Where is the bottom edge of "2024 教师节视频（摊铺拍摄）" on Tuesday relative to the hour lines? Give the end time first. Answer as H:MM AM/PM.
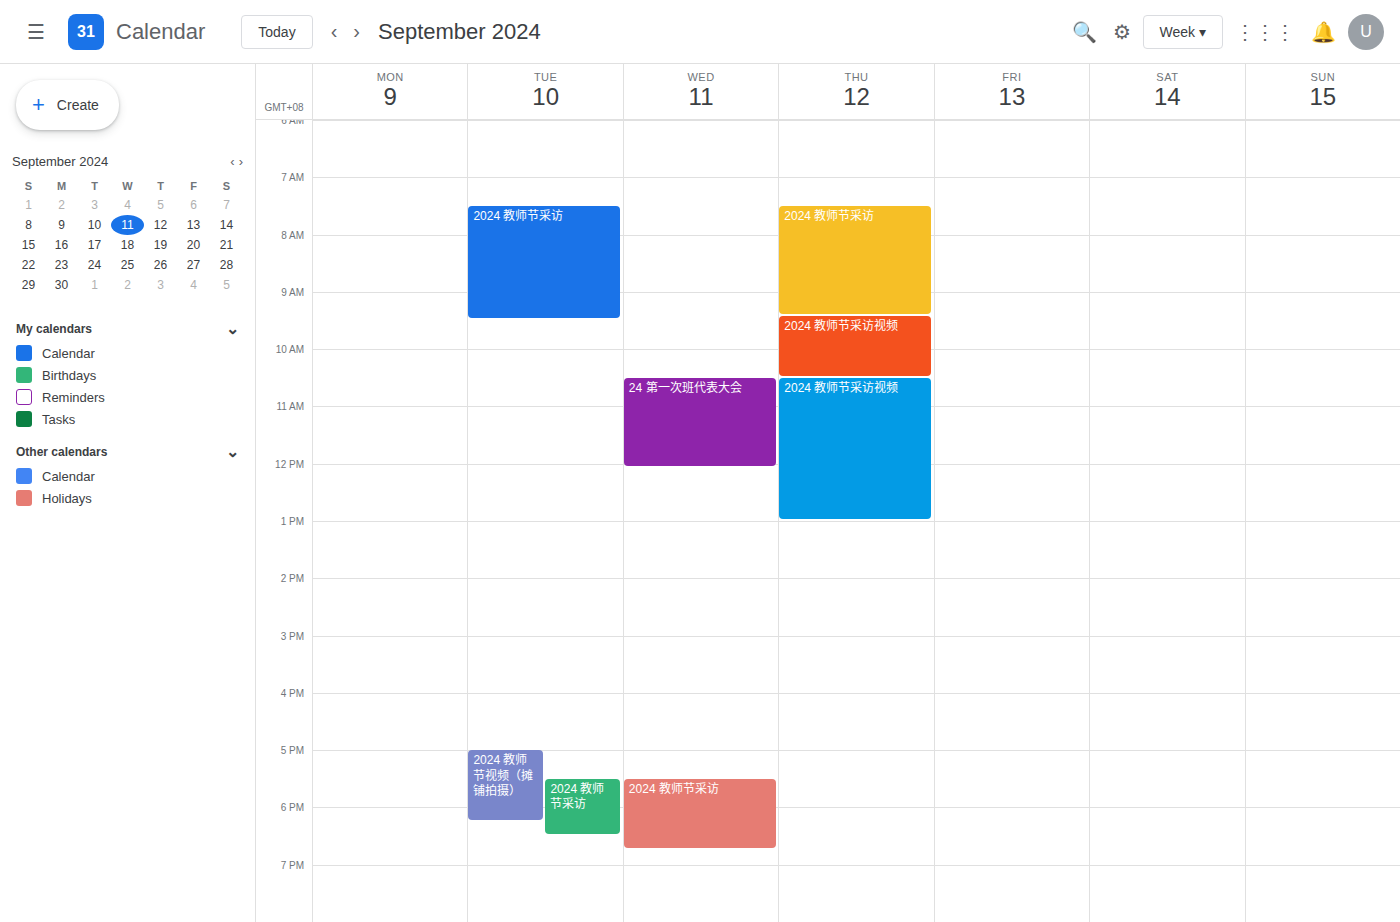
6:15 PM -- neither: a quarter of the way from the 6 PM line to the 7 PM line.